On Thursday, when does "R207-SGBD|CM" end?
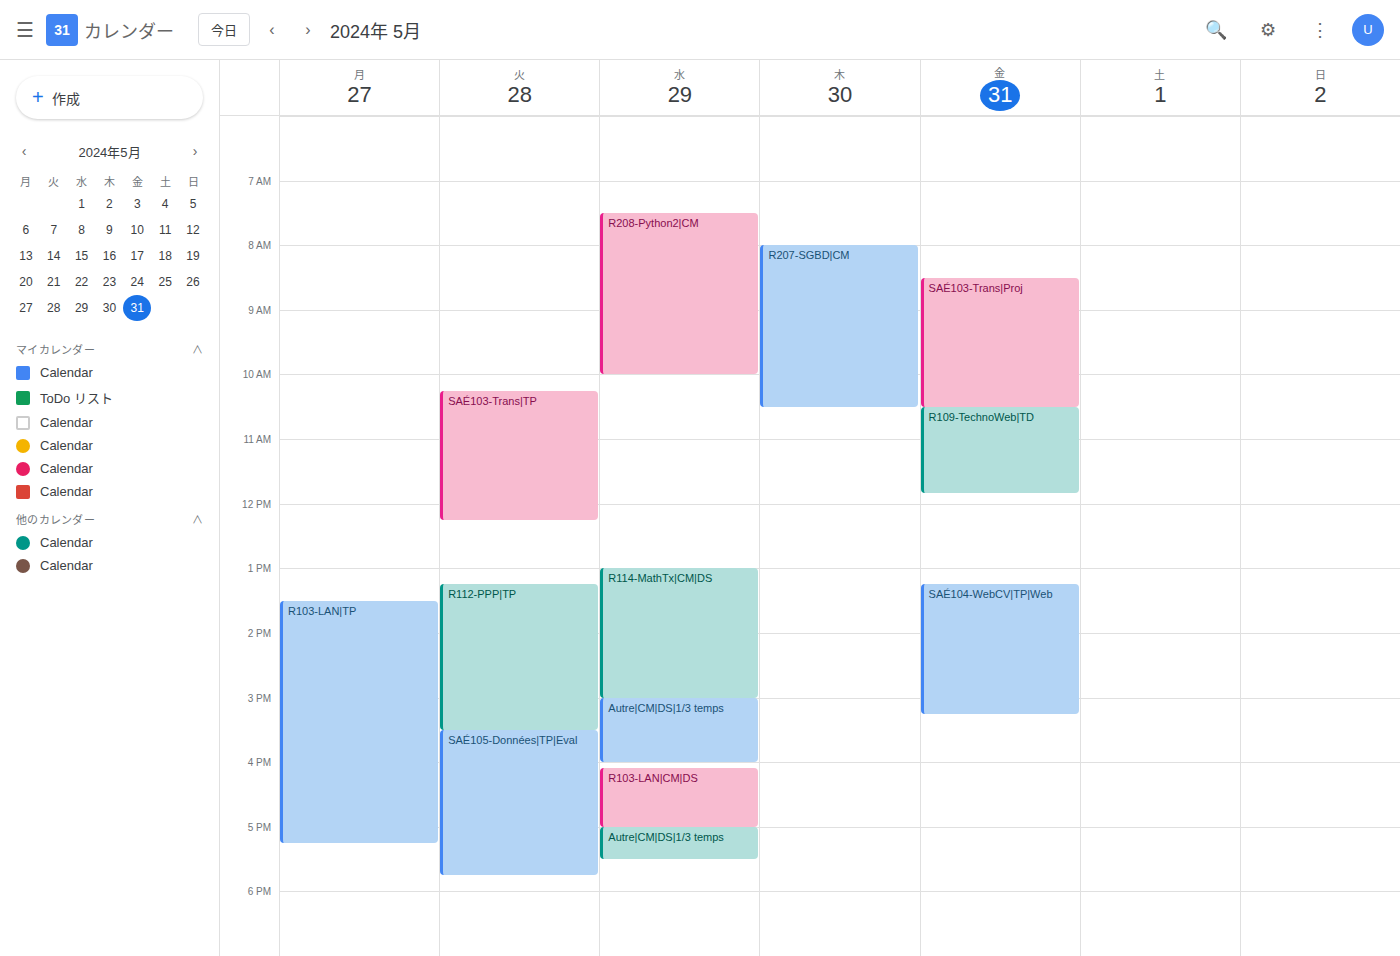
10:30 AM